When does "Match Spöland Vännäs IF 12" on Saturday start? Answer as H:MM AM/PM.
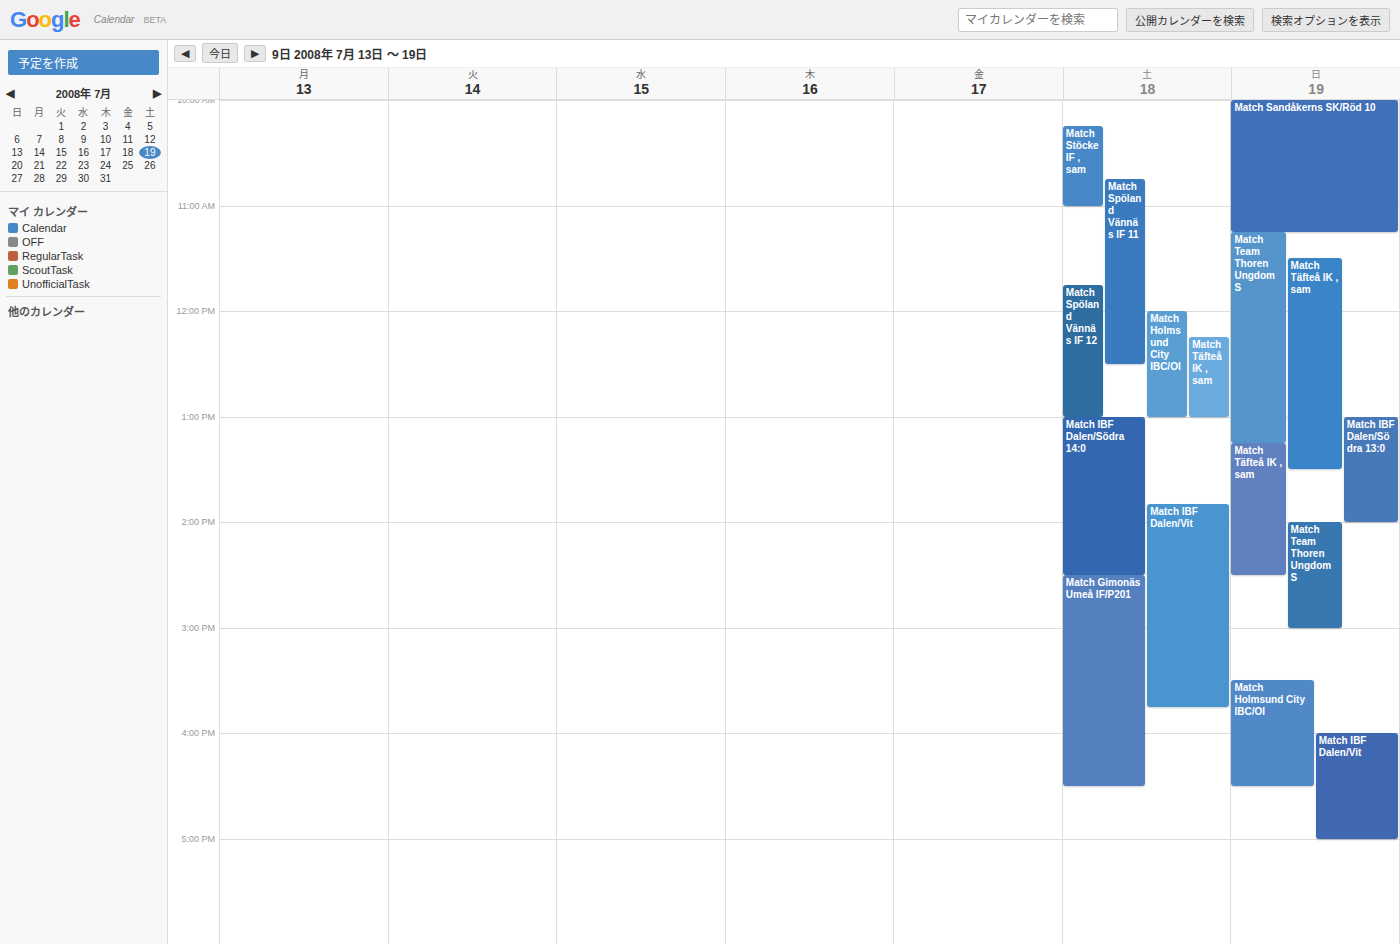
11:45 AM